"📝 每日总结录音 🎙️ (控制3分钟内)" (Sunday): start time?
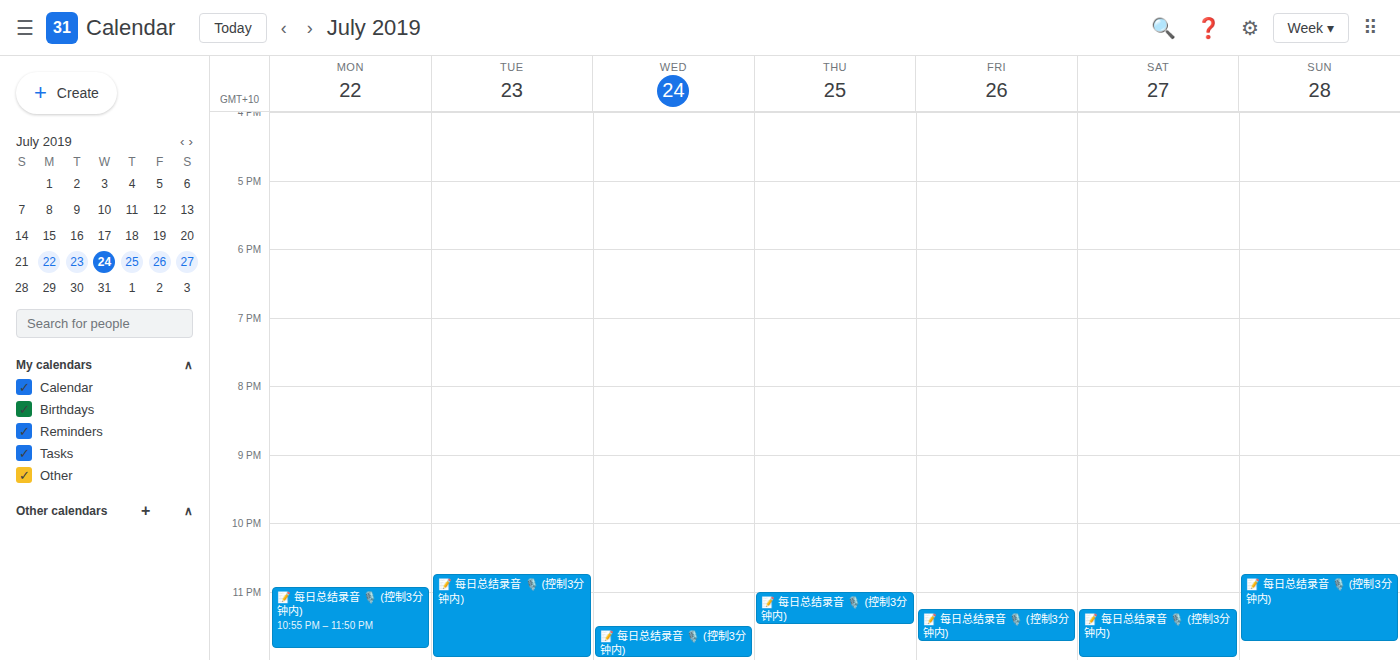
10:45 PM